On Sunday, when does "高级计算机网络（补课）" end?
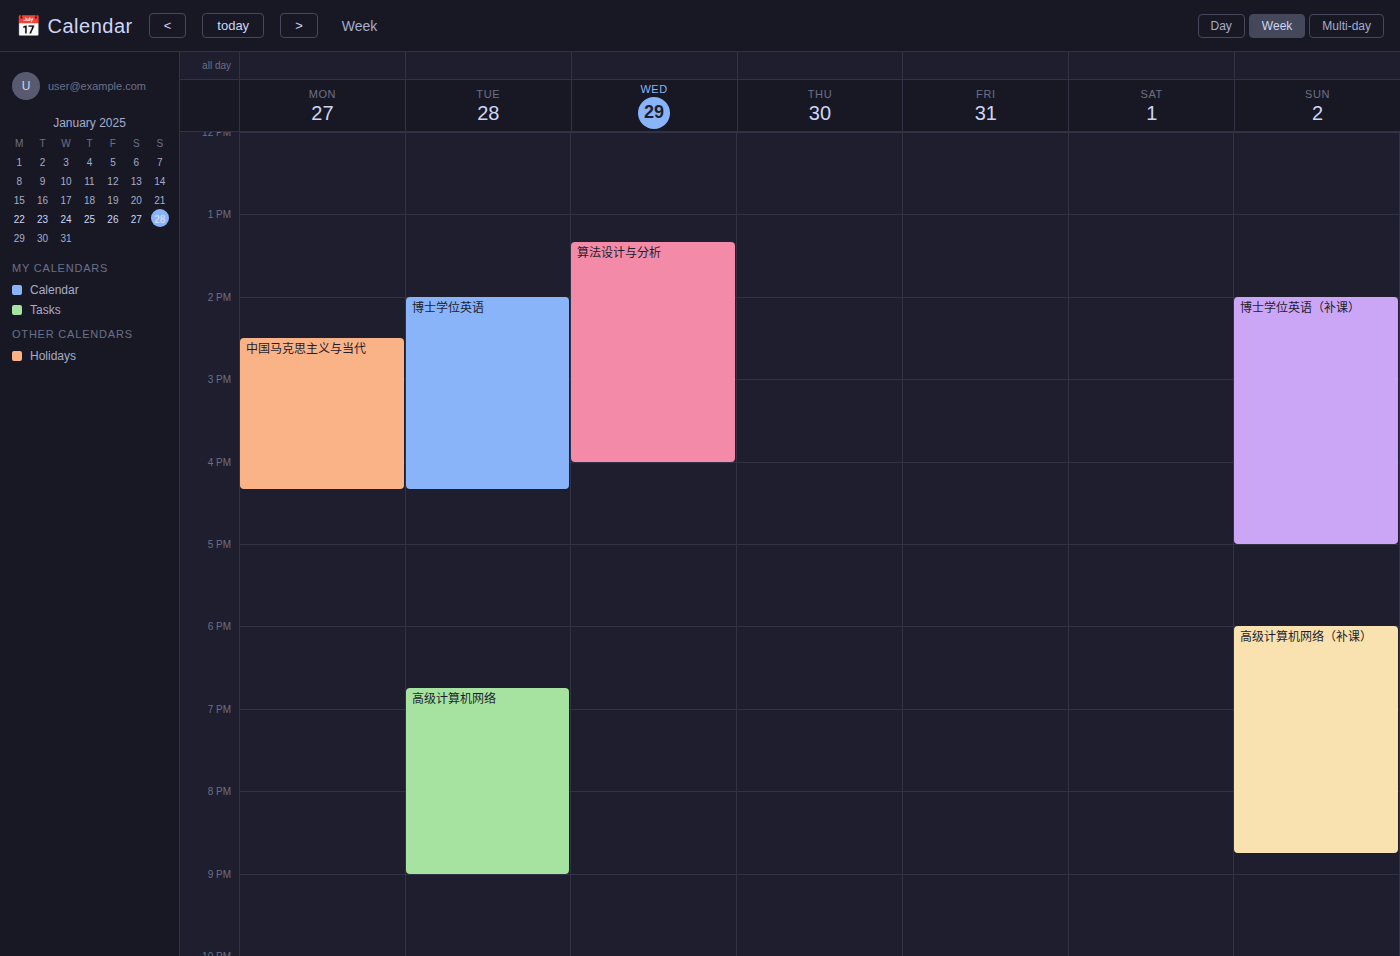
8:45 PM